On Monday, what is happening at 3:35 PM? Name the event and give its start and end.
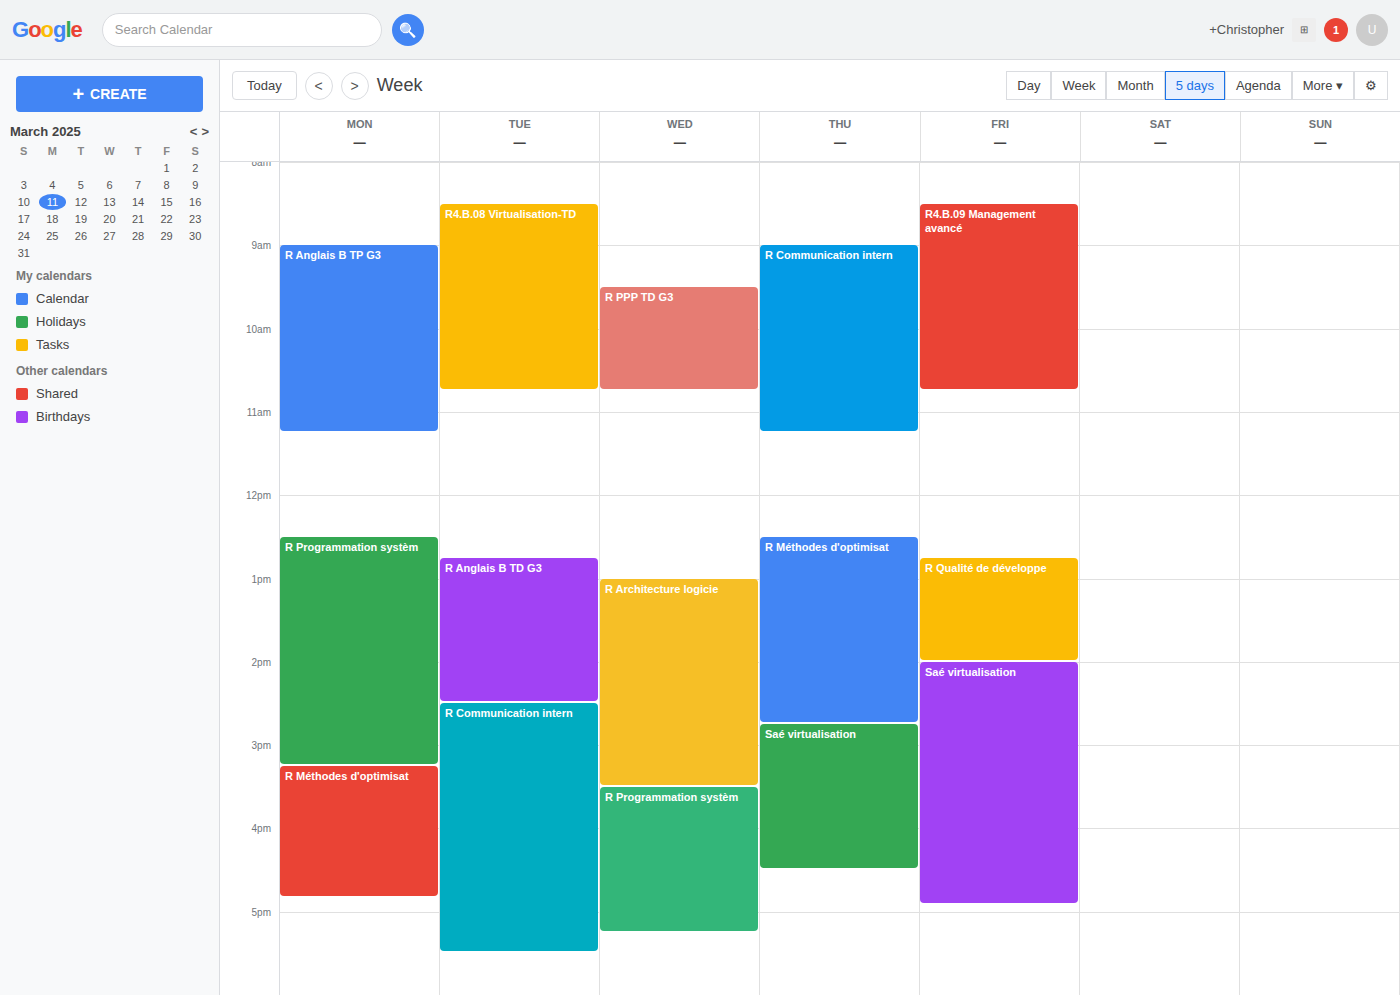
"R Méthodes d'optimisat", 3:15 PM to 4:50 PM